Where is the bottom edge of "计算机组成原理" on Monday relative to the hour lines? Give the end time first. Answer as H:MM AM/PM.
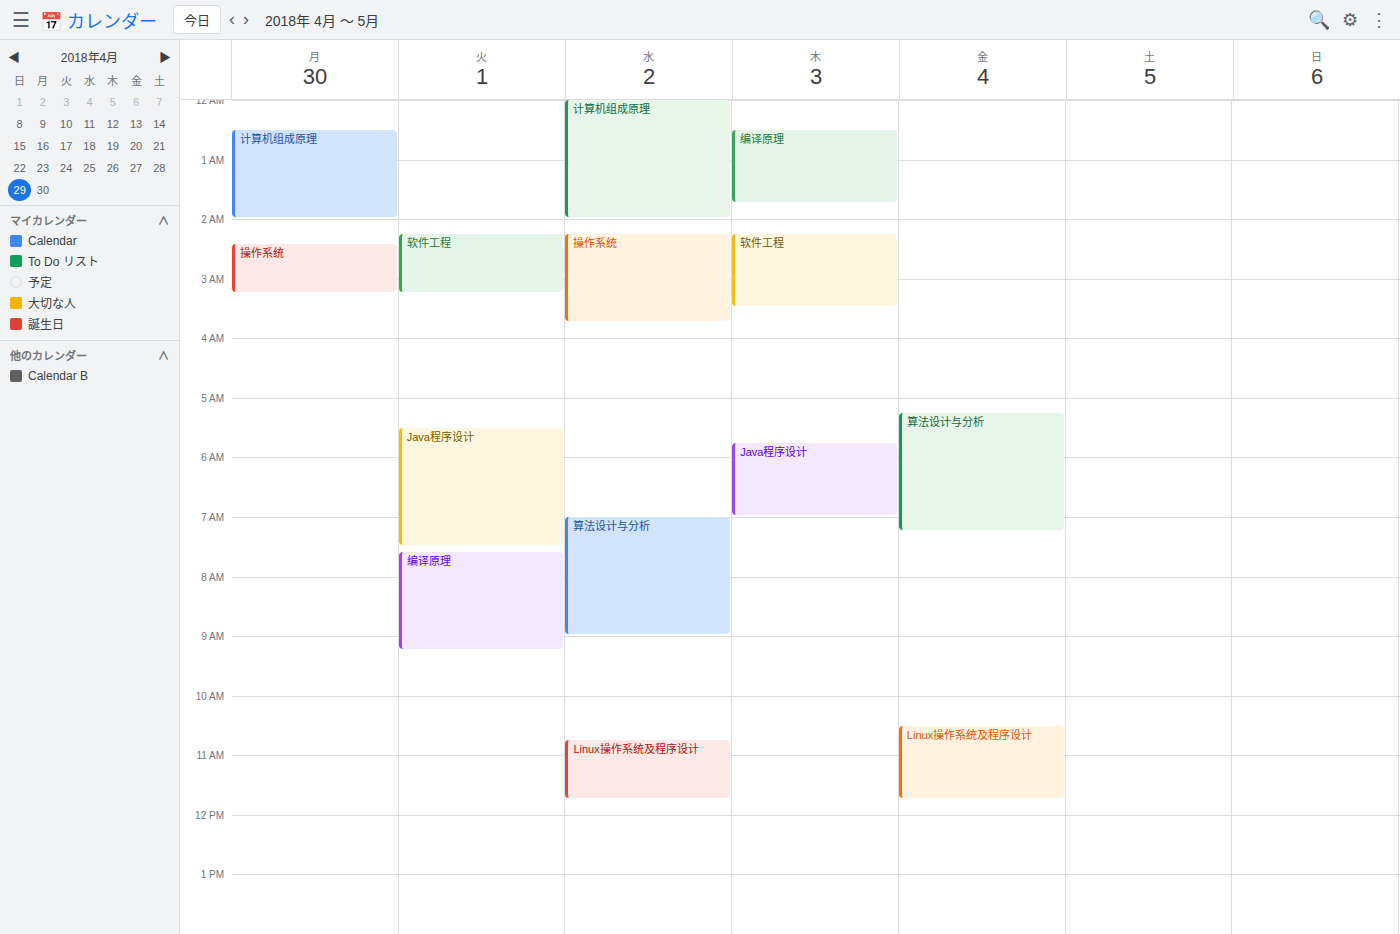
2:00 AM -- exactly on the 2 AM line.